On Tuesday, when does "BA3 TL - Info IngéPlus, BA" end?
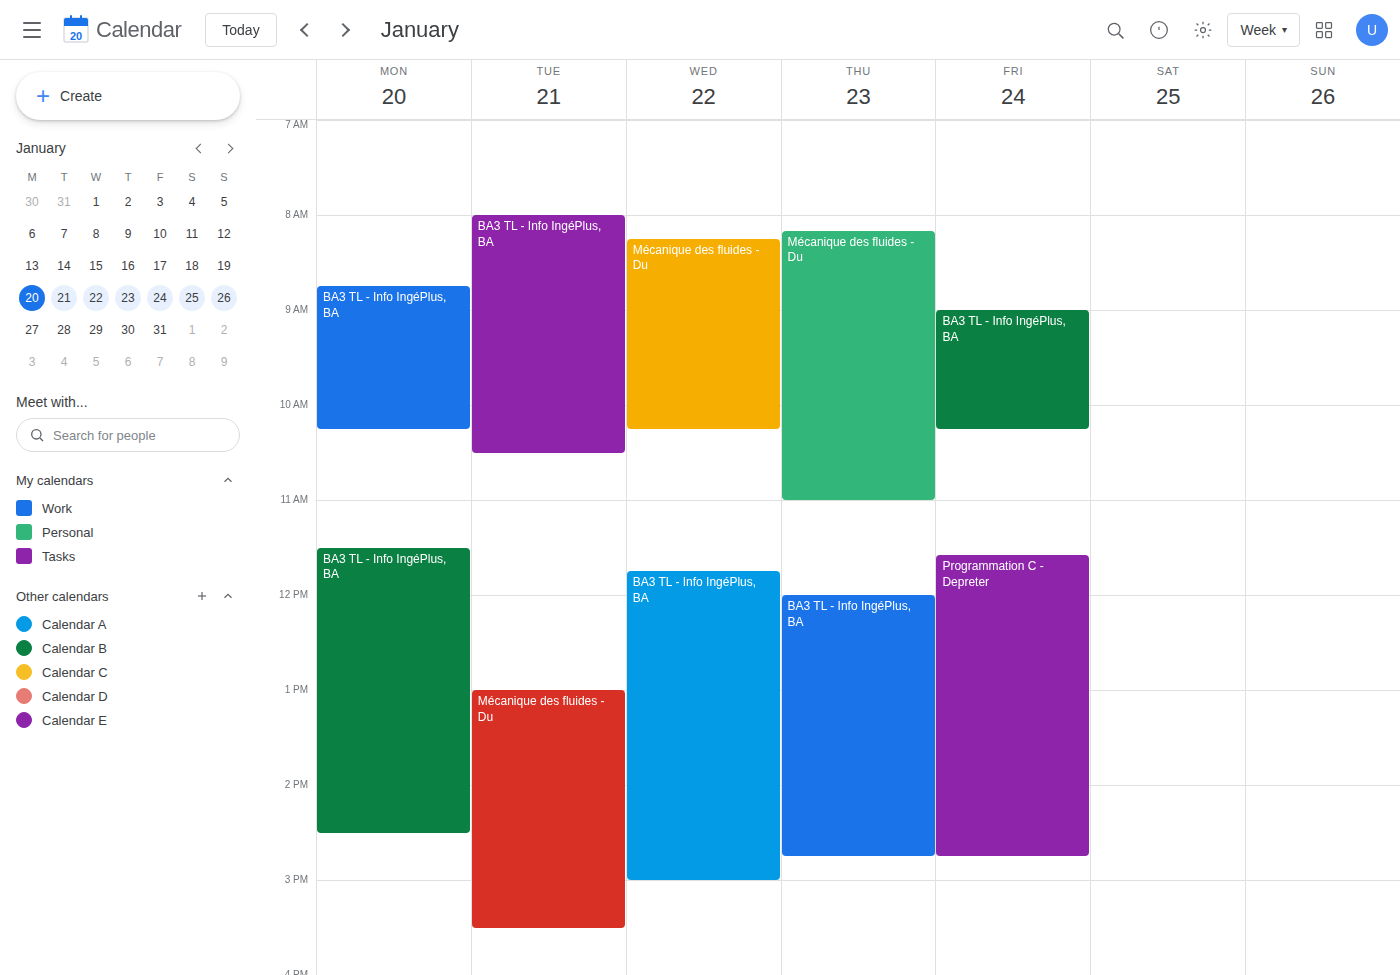
10:30 AM